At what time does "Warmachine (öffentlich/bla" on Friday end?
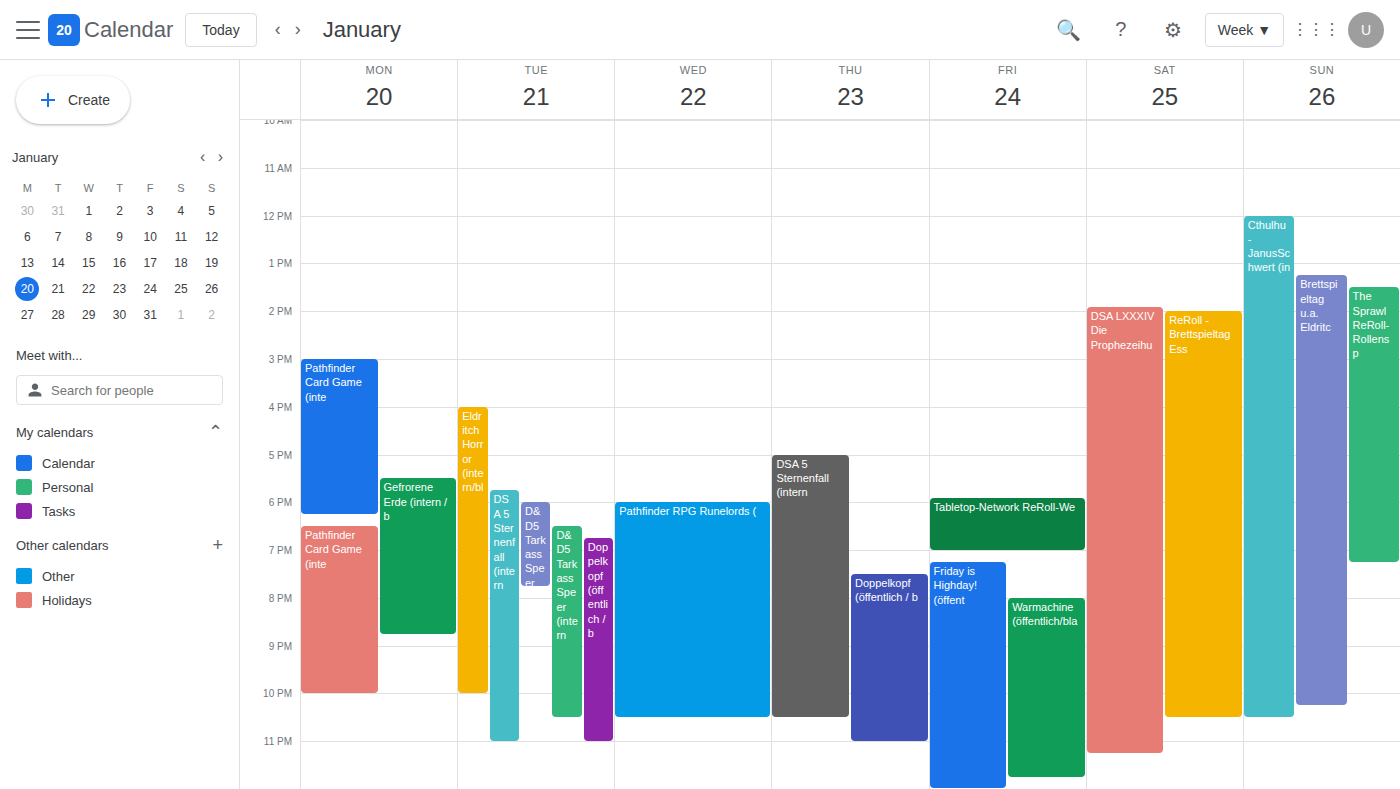
11:45 PM